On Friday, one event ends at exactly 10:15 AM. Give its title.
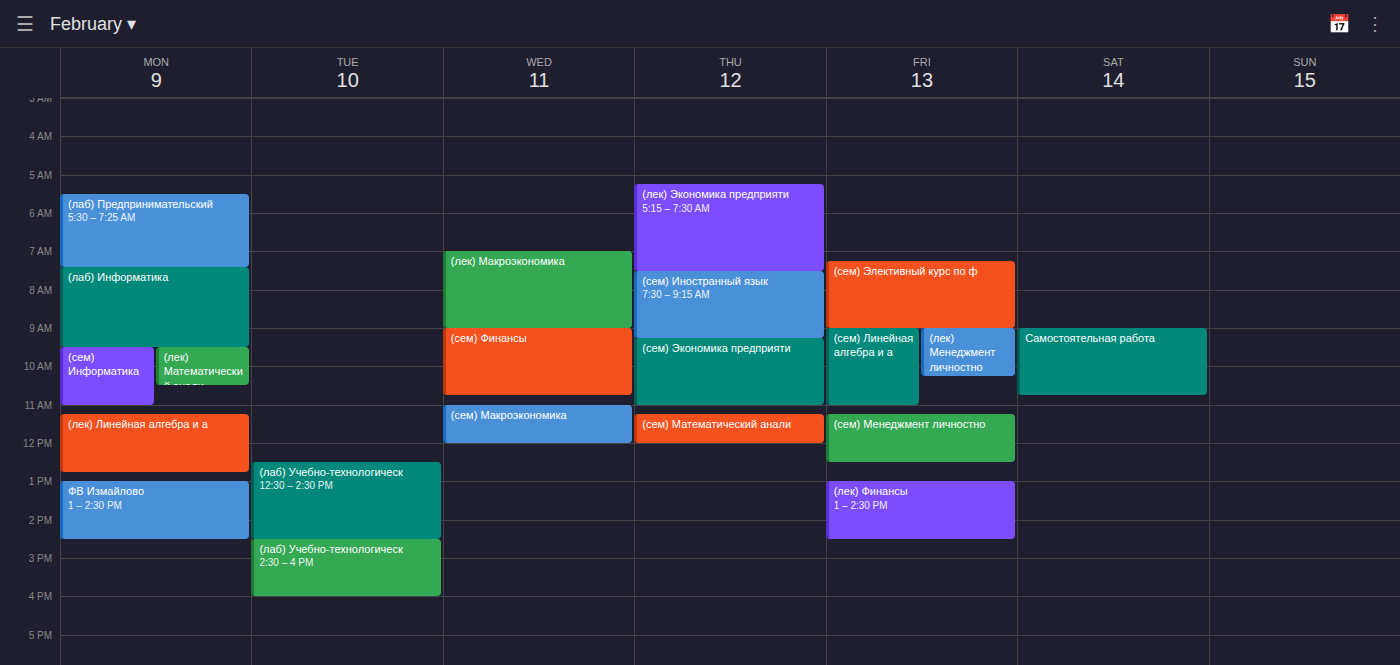
"(лек) Менеджмент личностно"